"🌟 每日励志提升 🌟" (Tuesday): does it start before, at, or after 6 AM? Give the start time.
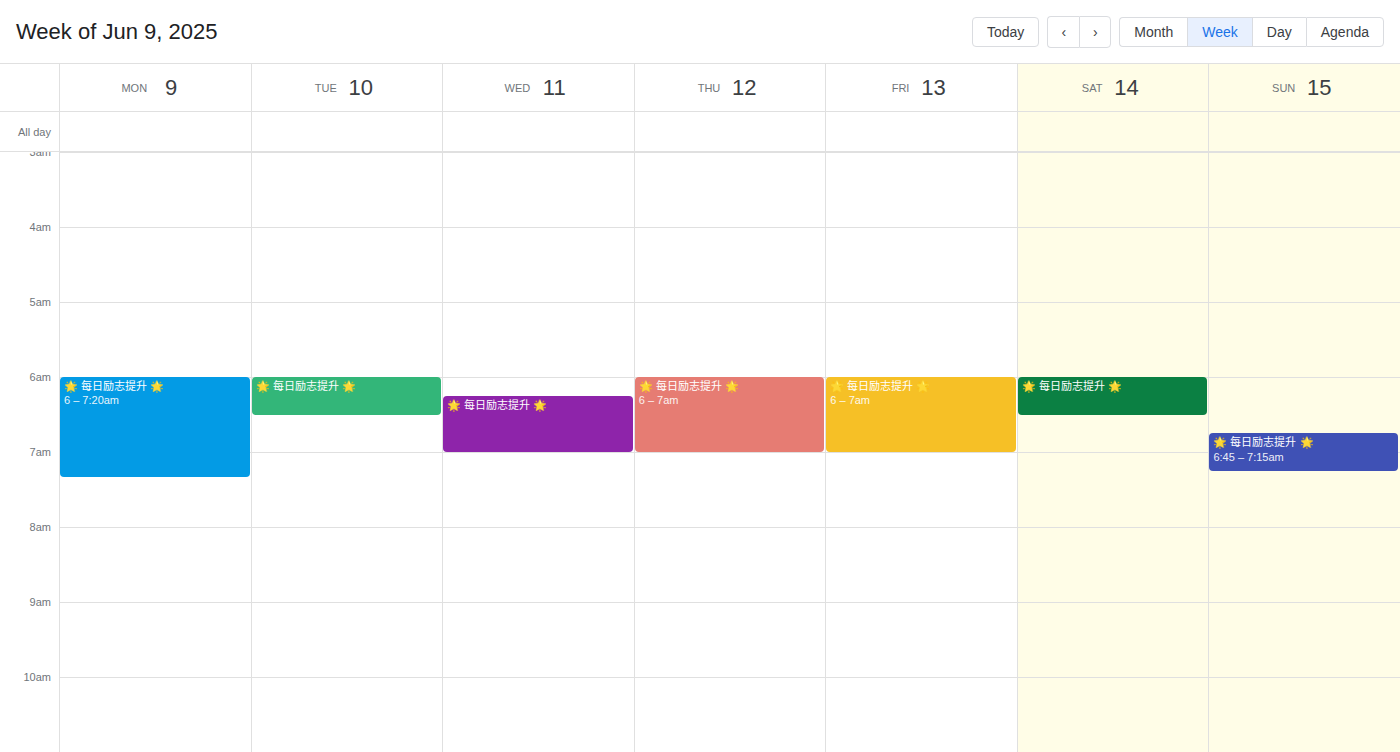
6:00 AM -- exactly at 6 AM, on the 6 AM line.